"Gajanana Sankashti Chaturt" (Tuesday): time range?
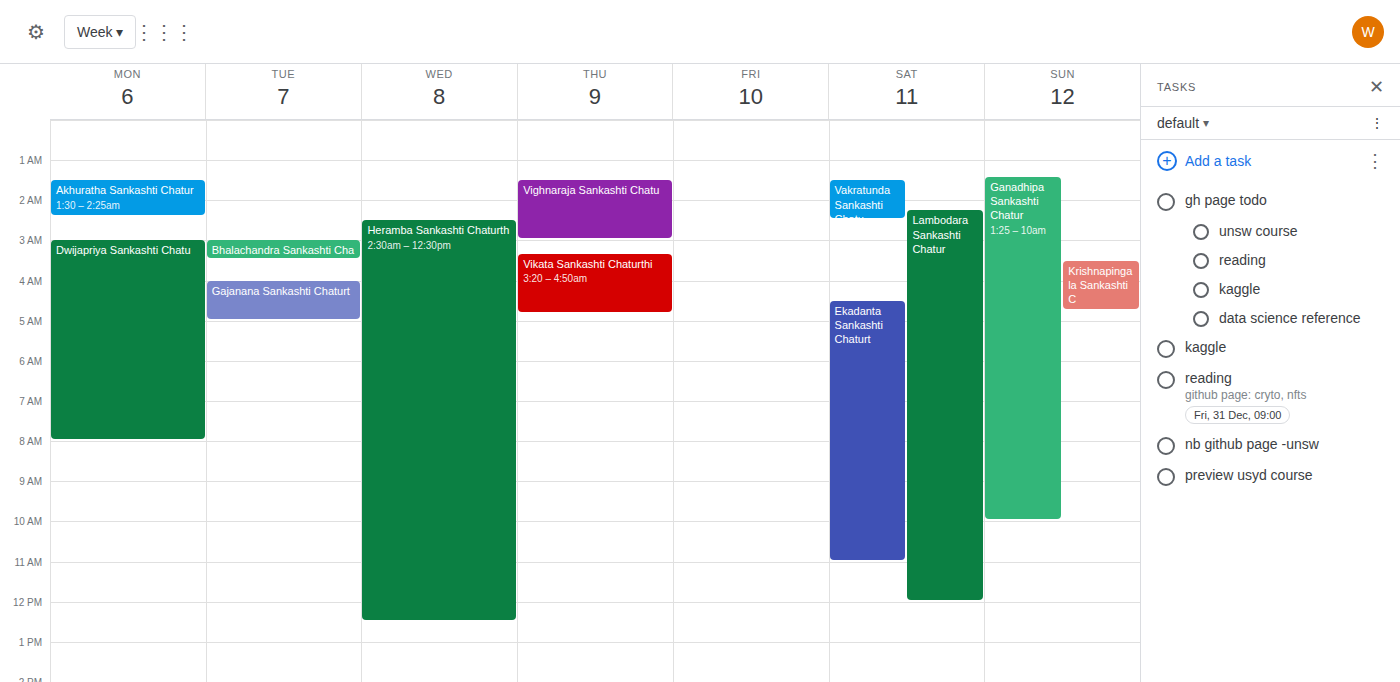
4:00 AM to 5:00 AM